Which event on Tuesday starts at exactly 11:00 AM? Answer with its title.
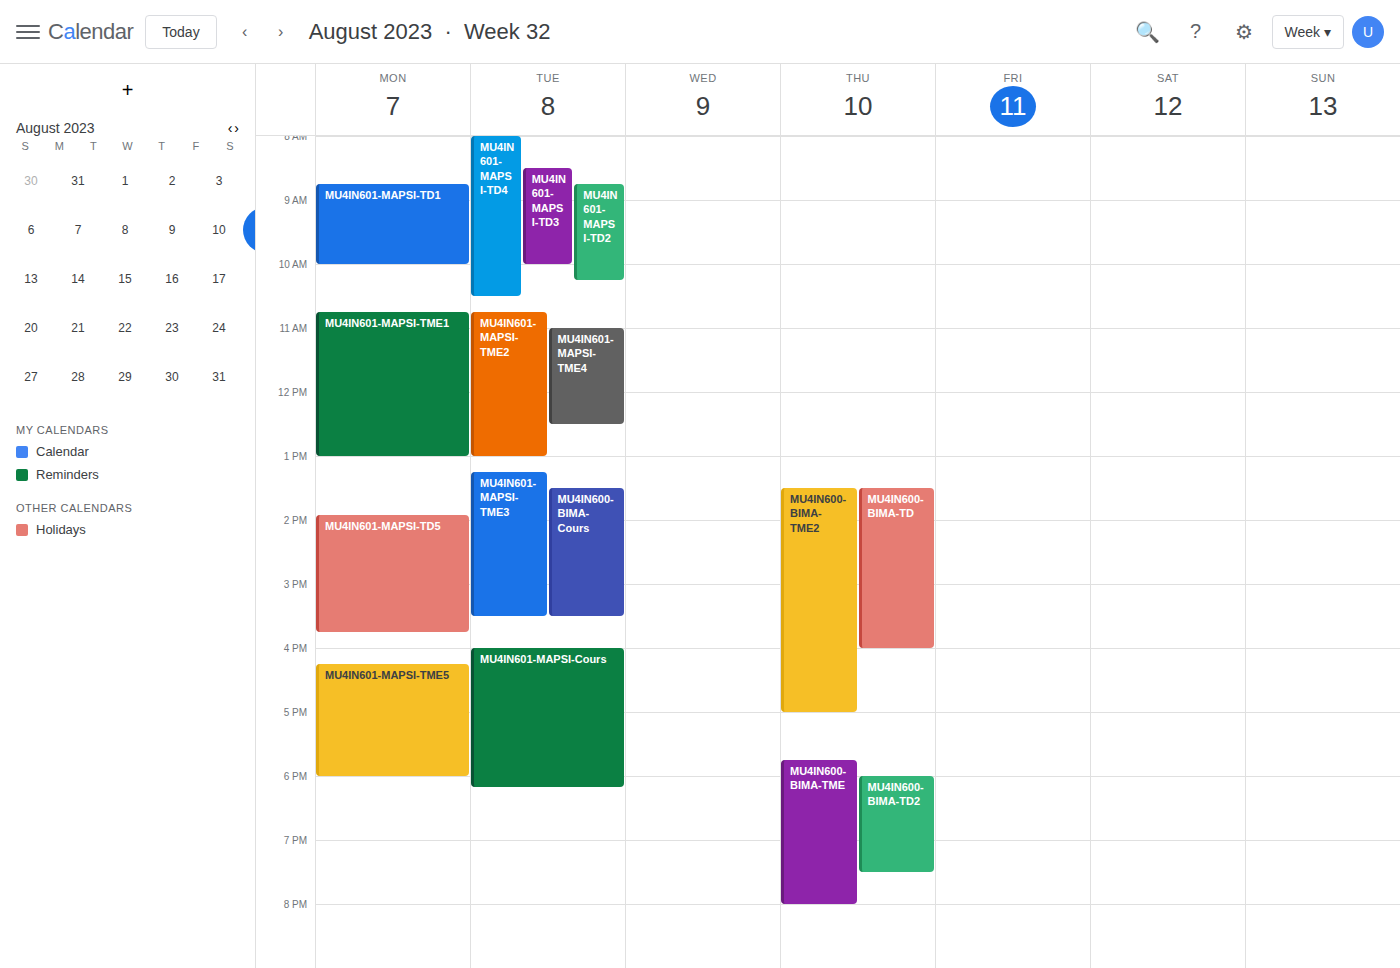
"MU4IN601-MAPSI-TME4"